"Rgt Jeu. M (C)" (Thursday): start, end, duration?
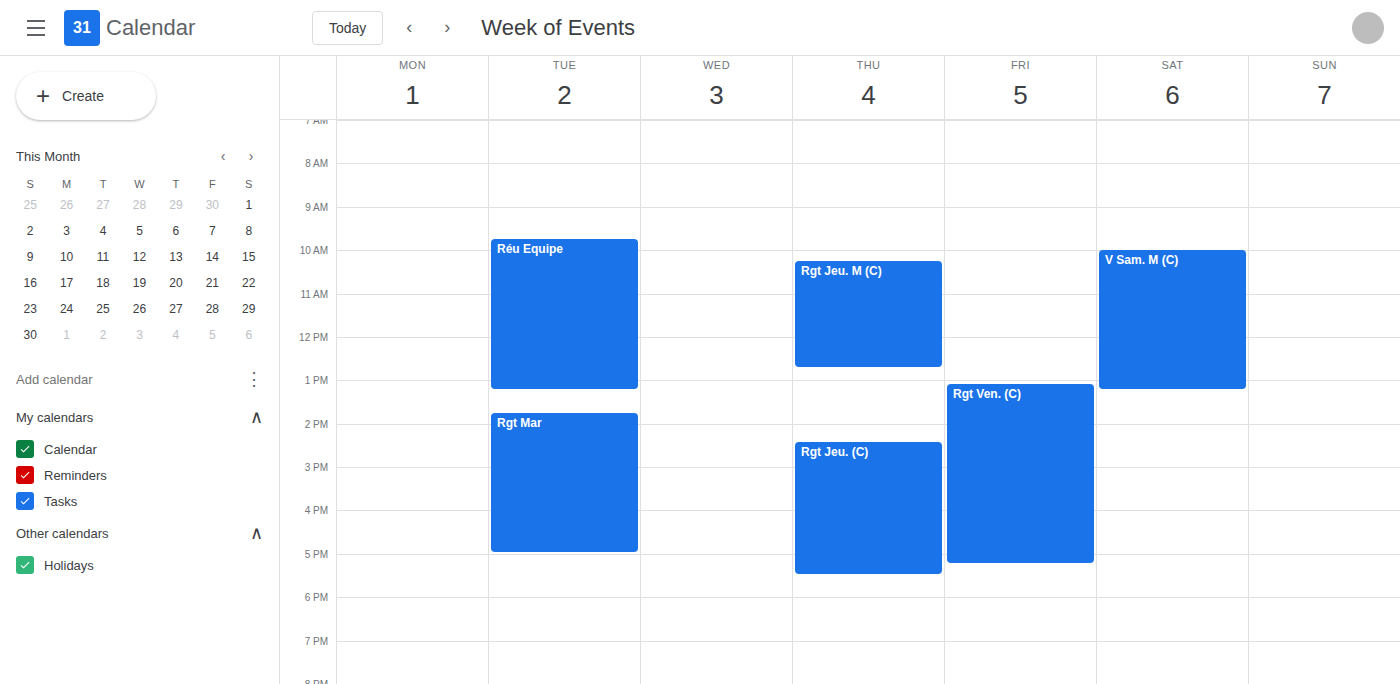
10:15 AM to 12:45 PM, 2 hours 30 minutes